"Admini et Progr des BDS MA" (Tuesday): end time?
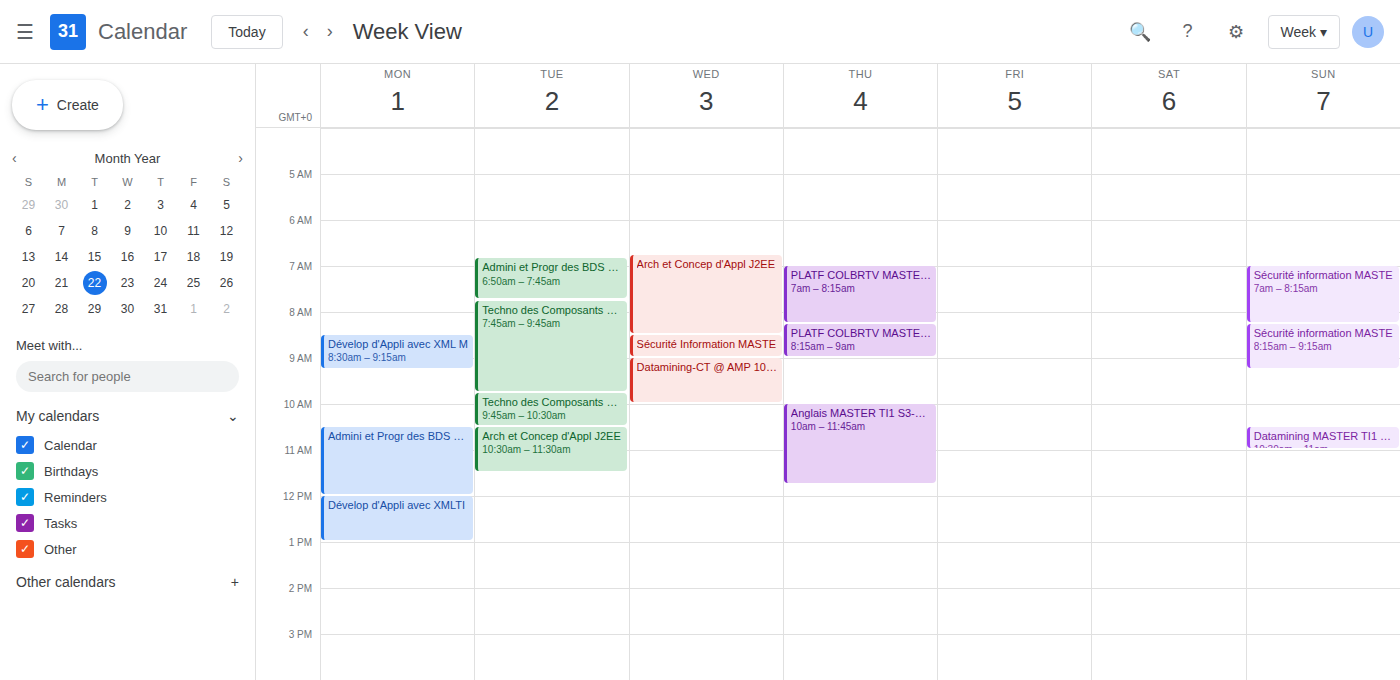
07:45